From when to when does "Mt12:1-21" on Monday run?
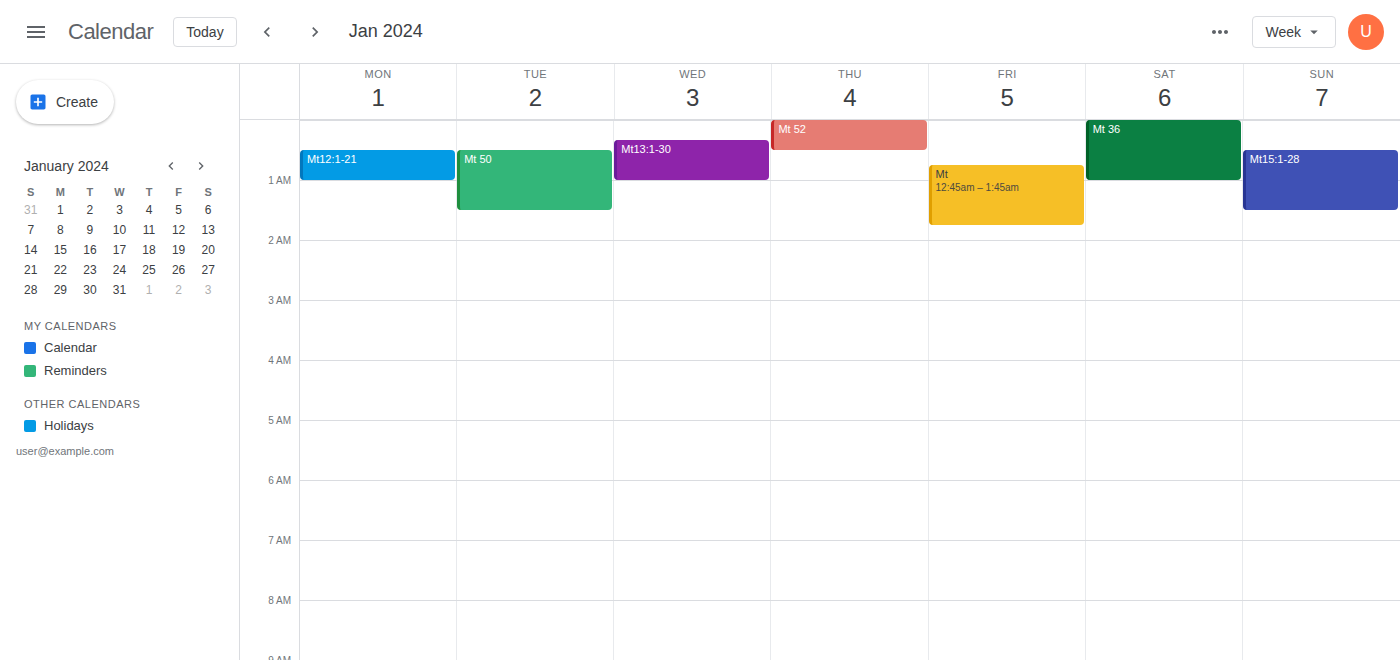
12:30 AM to 1:00 AM